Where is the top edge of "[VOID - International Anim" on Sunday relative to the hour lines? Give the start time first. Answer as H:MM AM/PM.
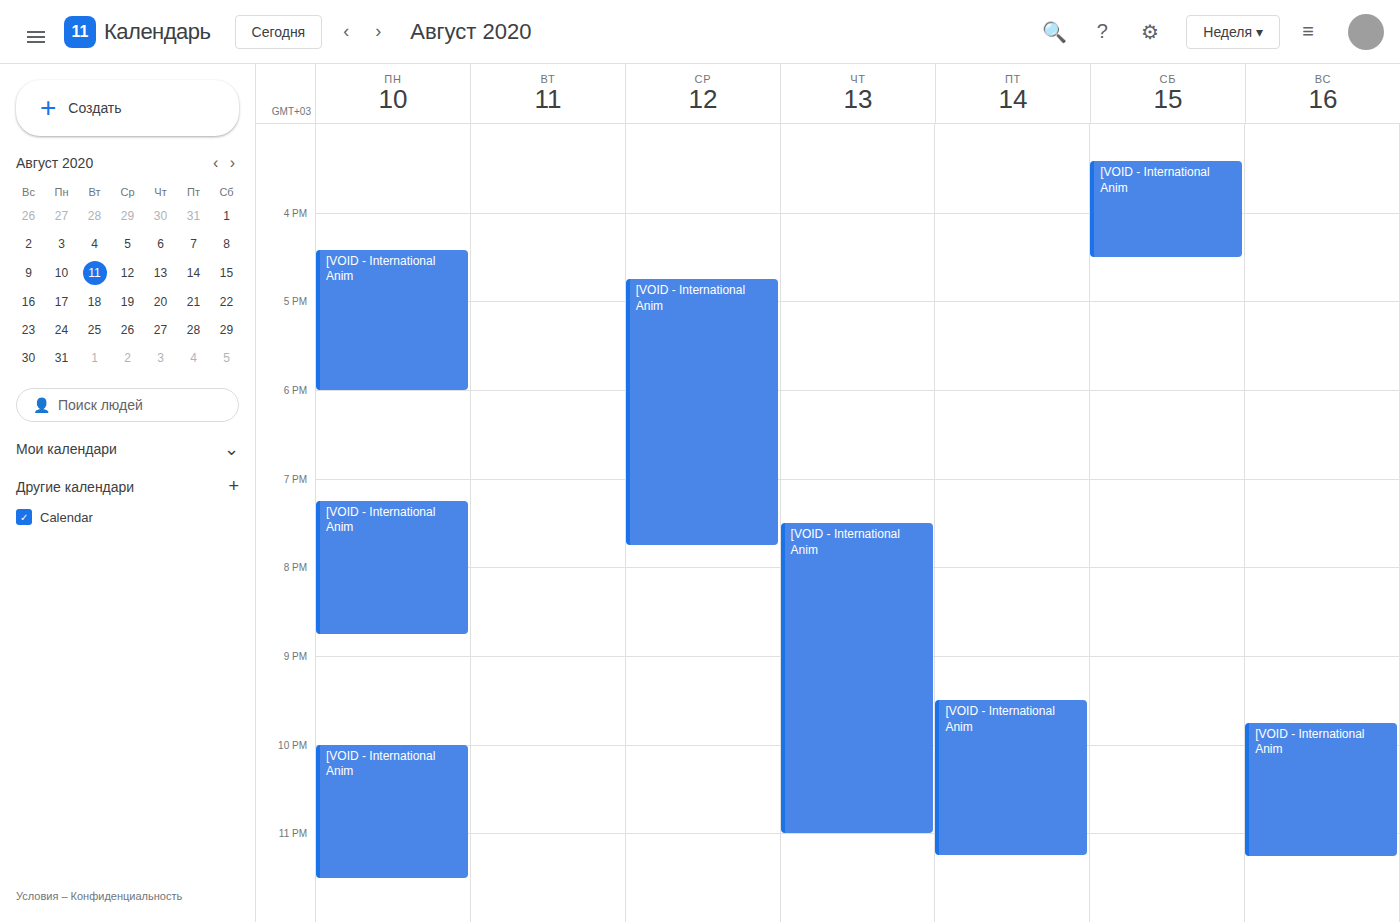
9:45 PM -- neither: three quarters of the way from the 9 PM line to the 10 PM line.